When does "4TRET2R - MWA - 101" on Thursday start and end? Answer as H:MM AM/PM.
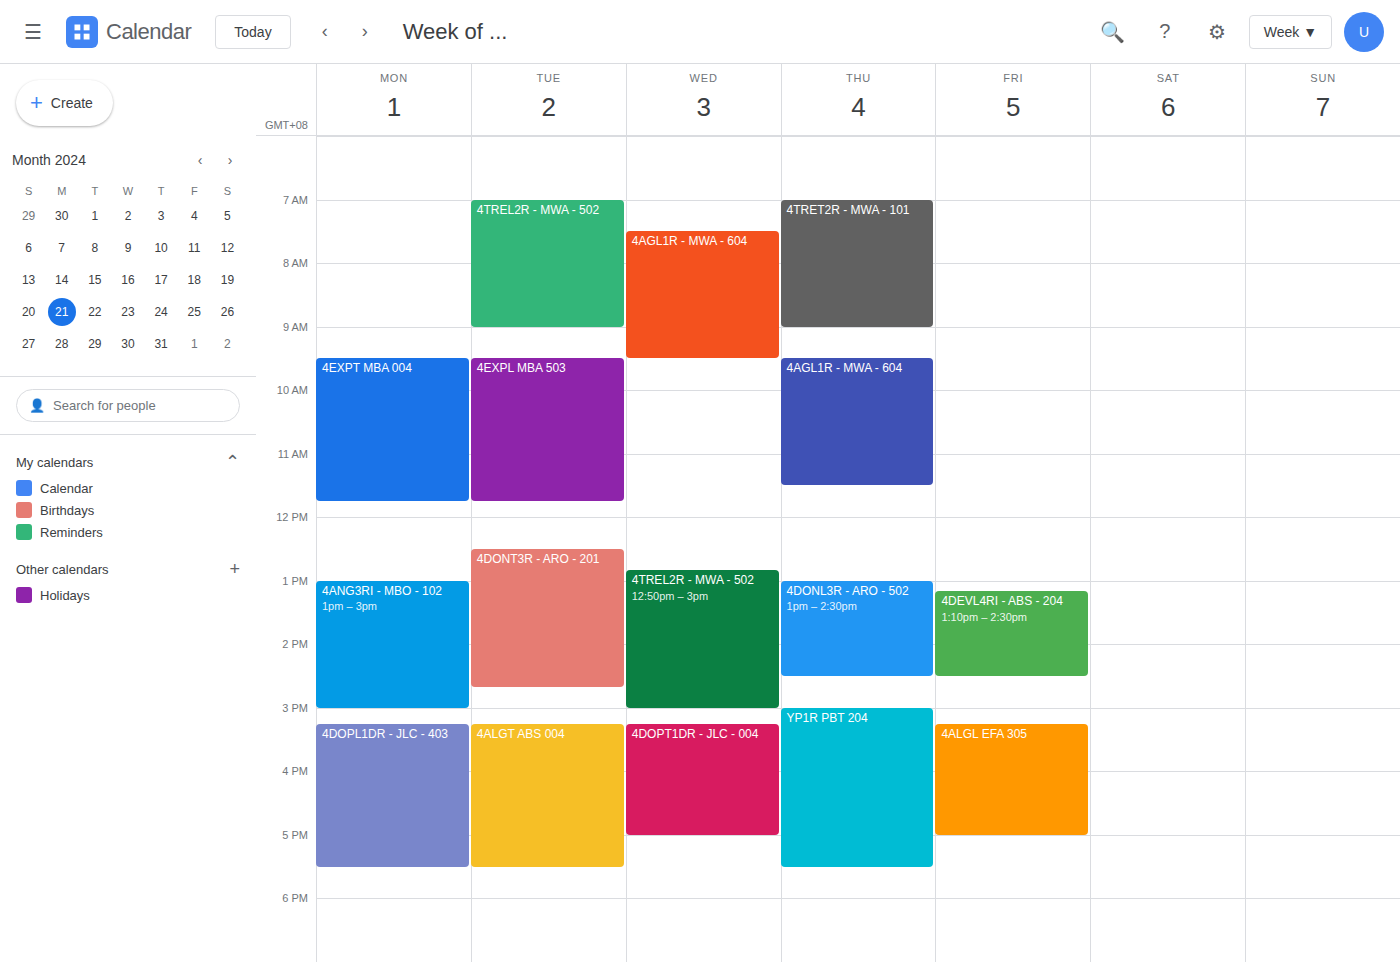
7:00 AM to 9:00 AM